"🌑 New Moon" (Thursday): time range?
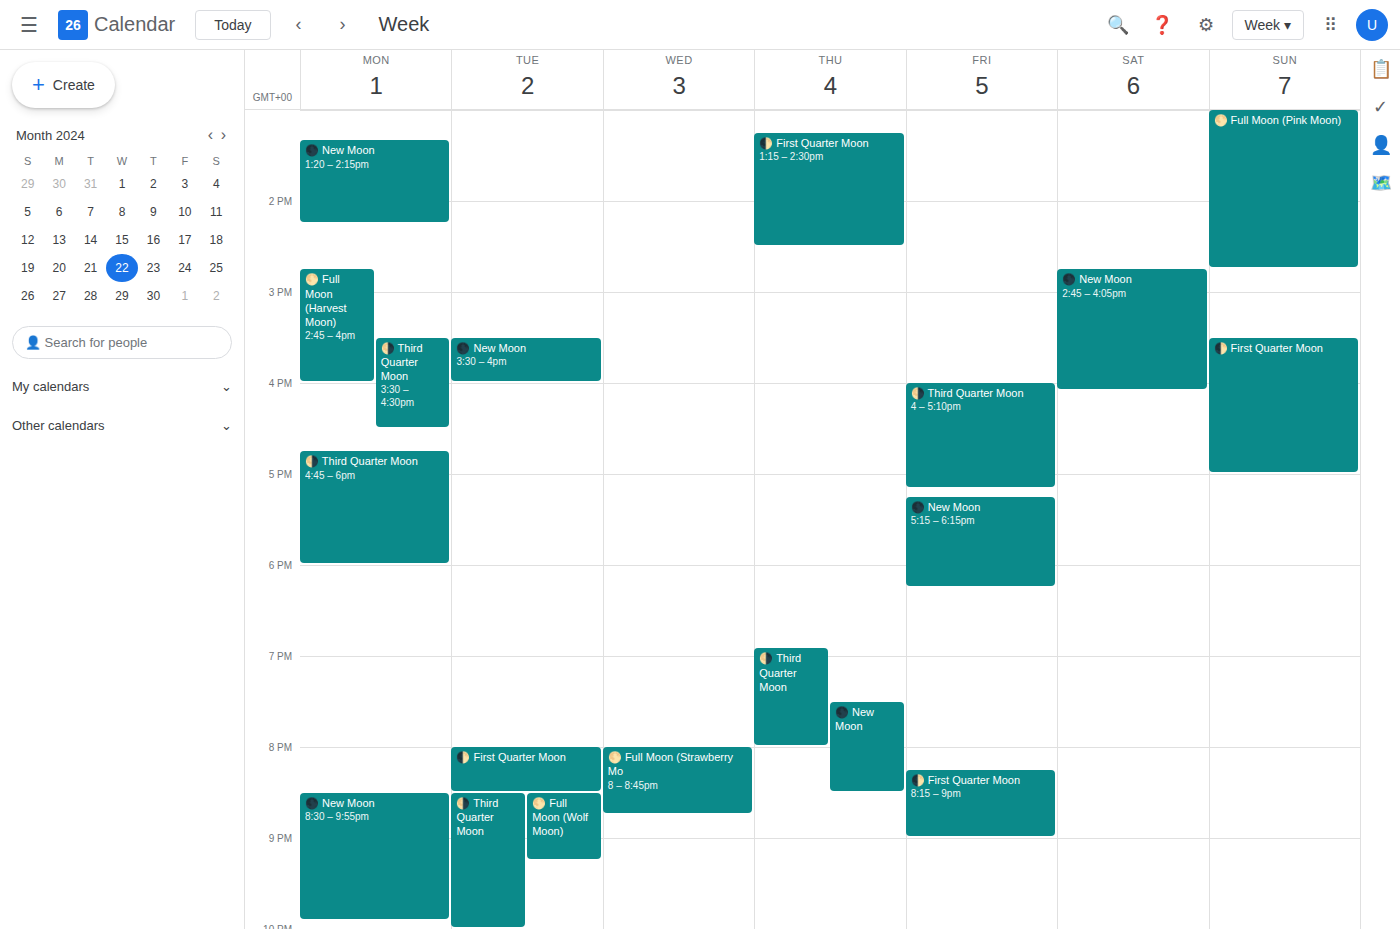
7:30 PM to 8:30 PM